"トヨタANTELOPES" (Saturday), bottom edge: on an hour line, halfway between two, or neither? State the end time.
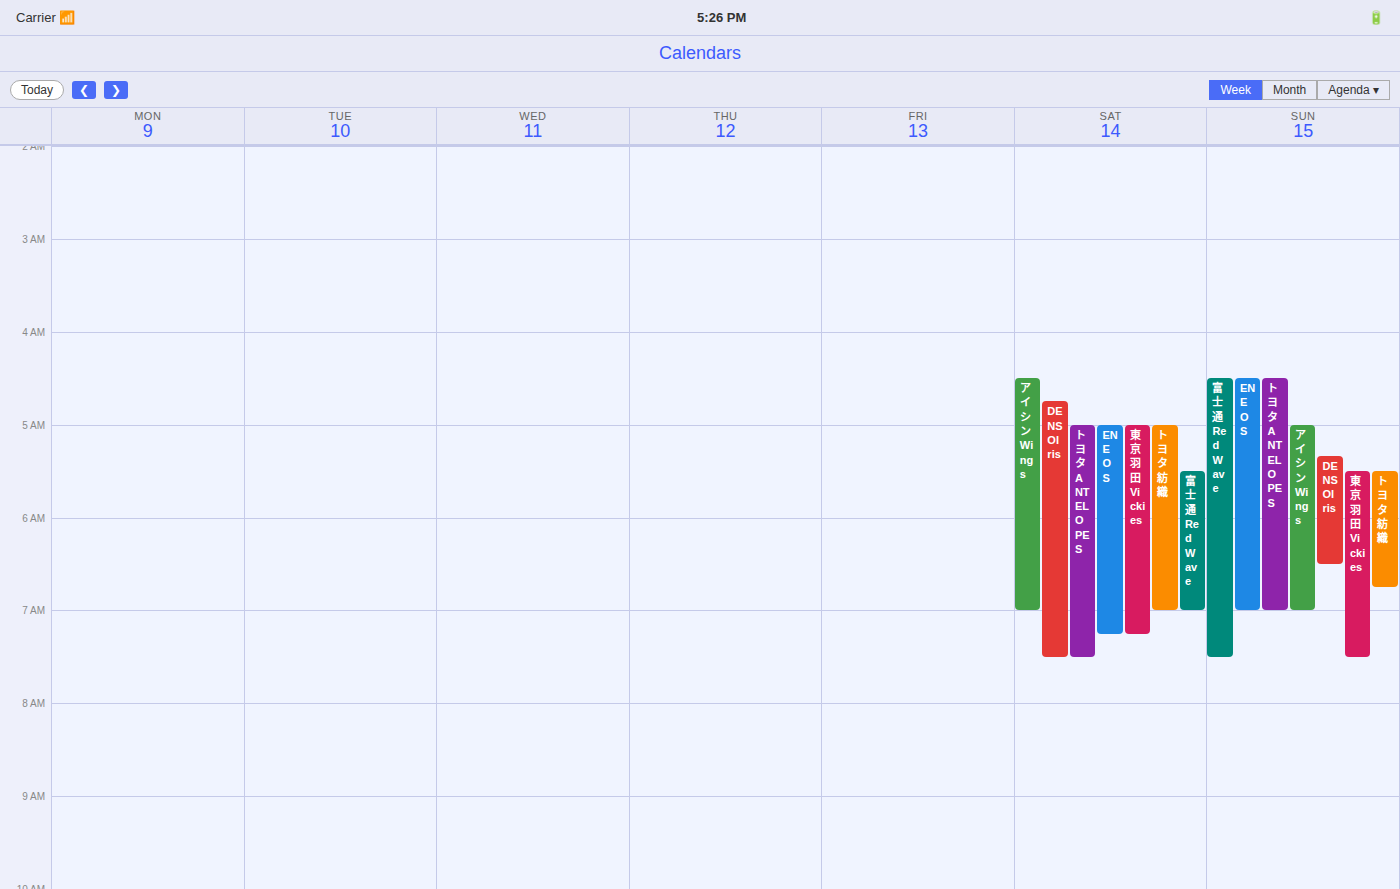
07:30 -- halfway between the 07:00 and 08:00 lines.